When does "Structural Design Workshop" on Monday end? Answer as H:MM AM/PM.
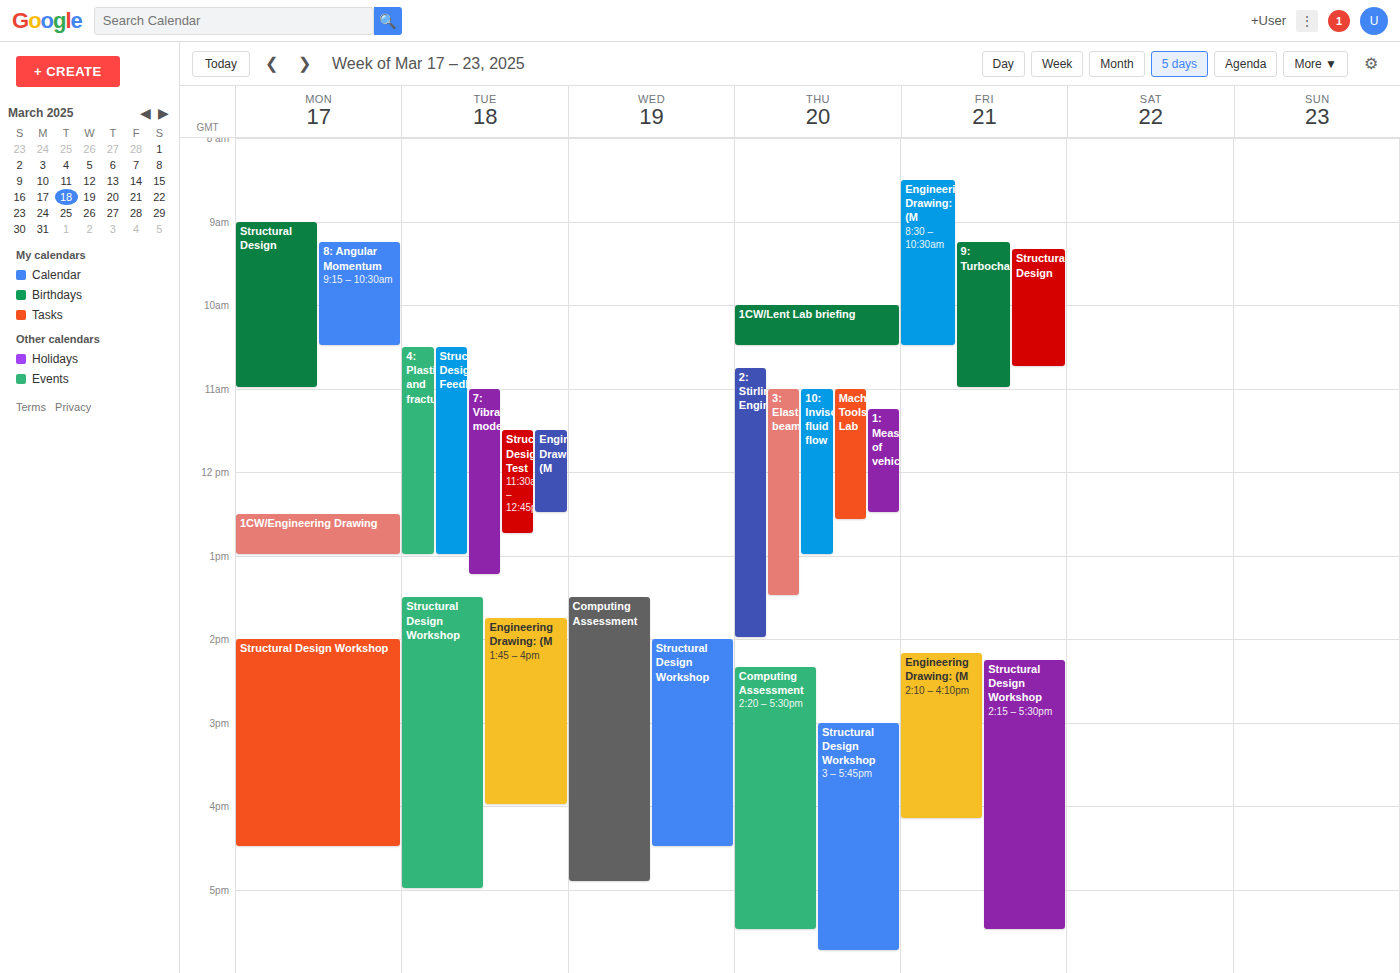
4:30 PM